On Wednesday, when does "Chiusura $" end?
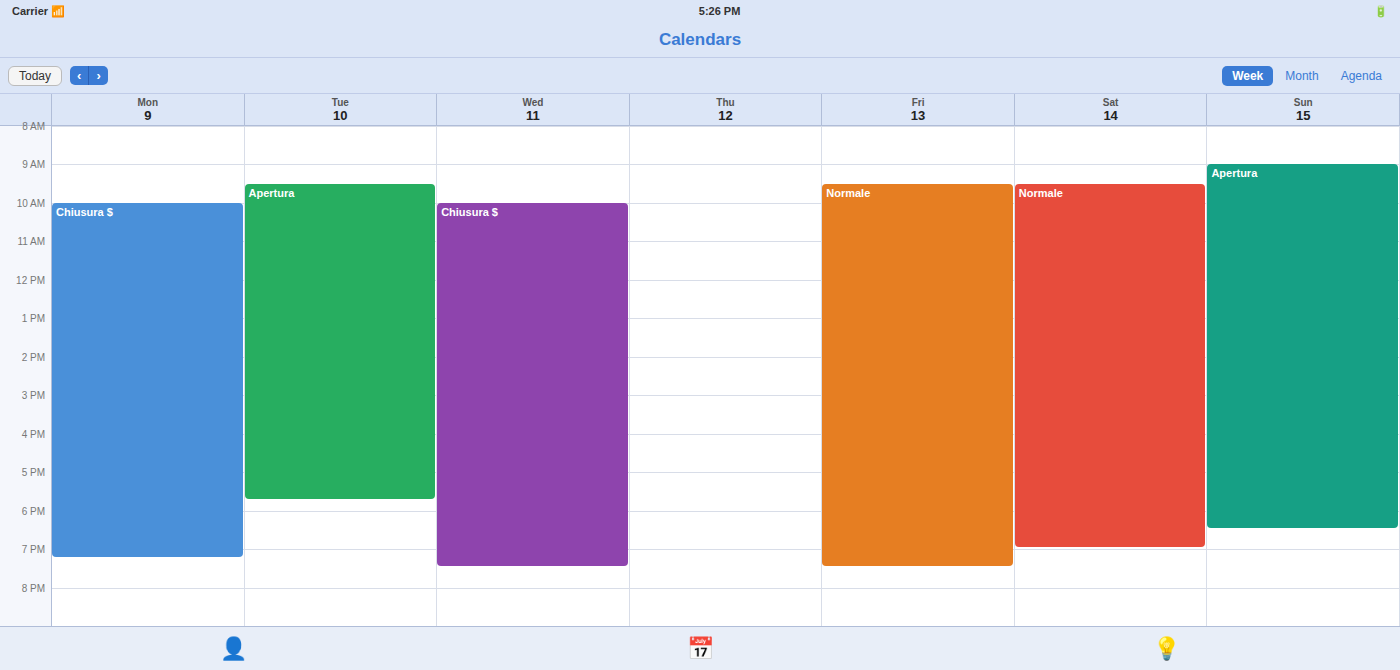
19:30